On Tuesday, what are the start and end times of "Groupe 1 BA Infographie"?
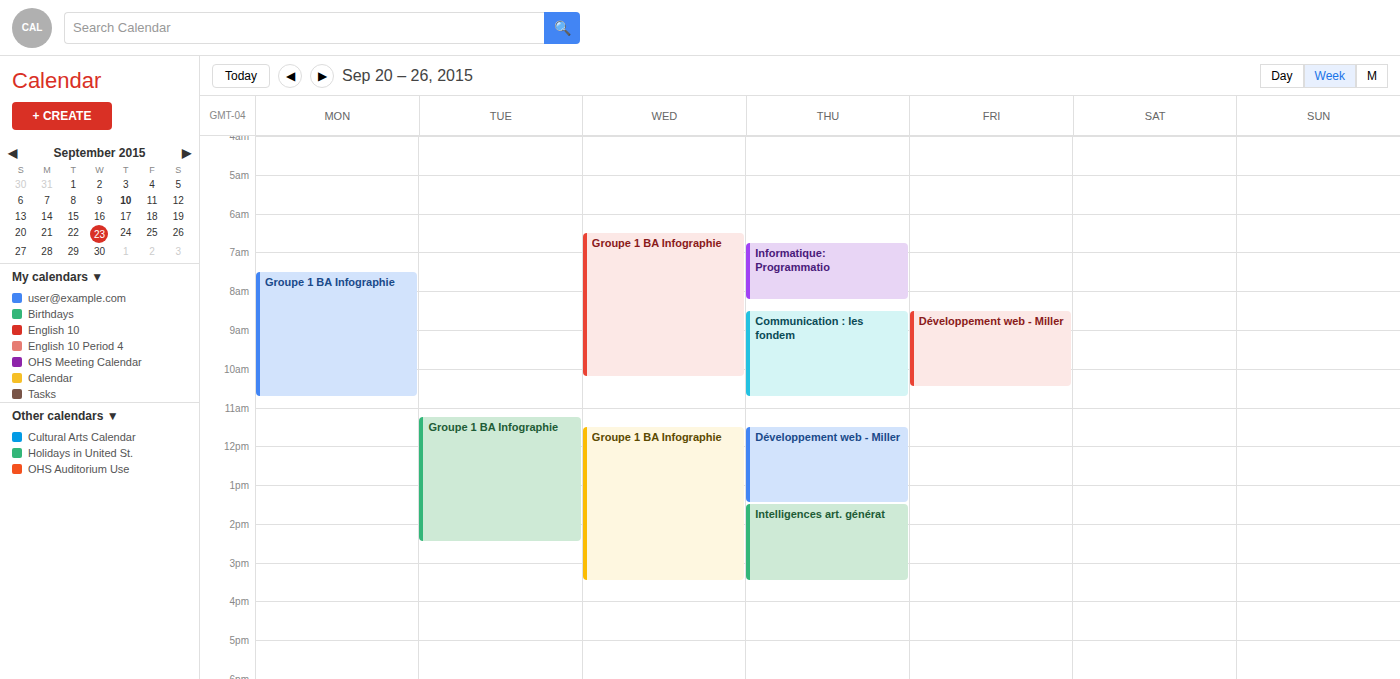
11:15 AM to 2:30 PM